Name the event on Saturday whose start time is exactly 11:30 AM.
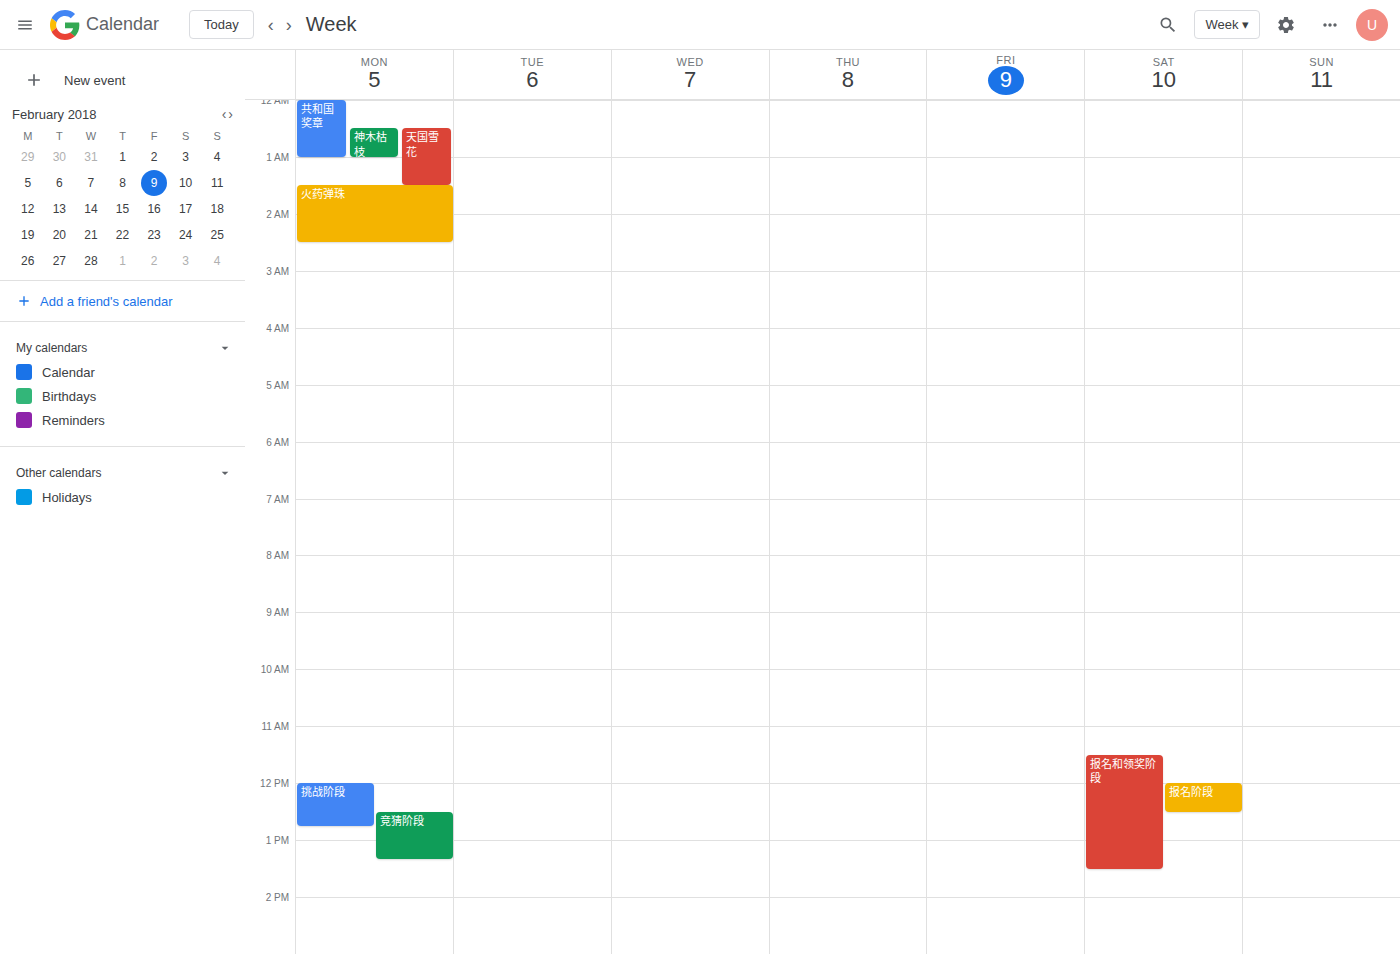
"报名和领奖阶段"